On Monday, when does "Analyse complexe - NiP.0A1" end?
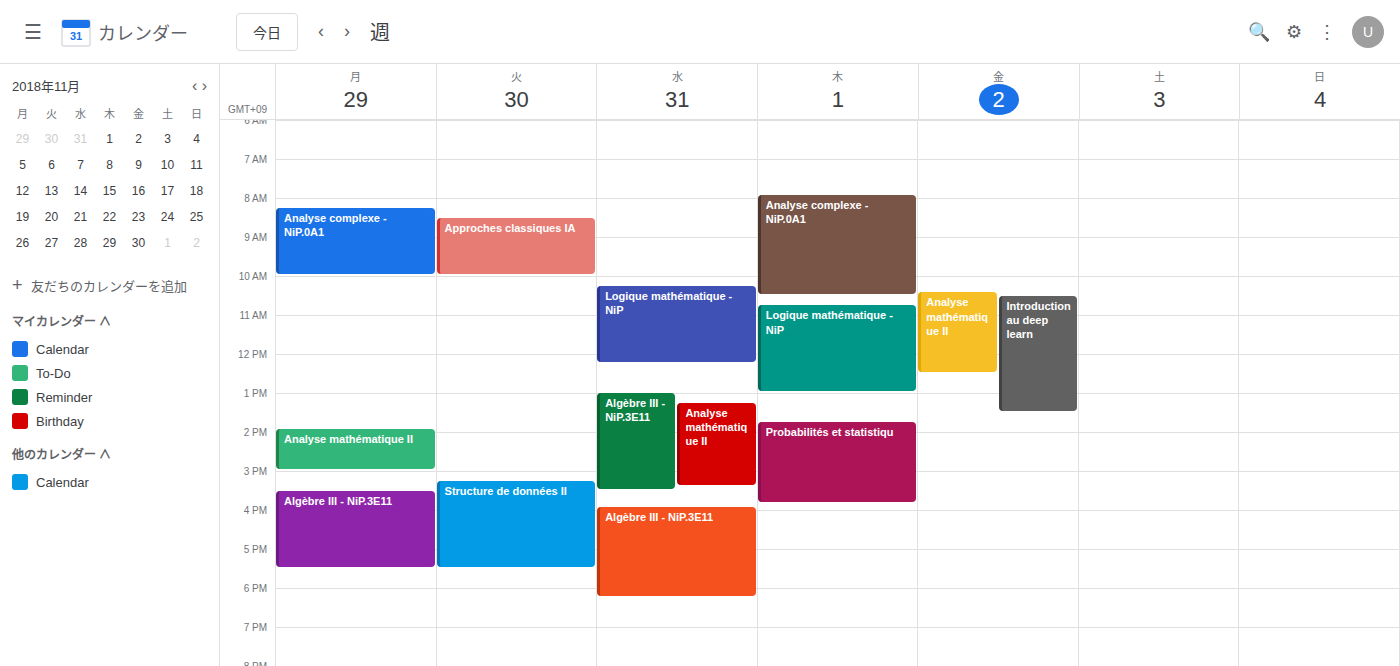
10:00 AM